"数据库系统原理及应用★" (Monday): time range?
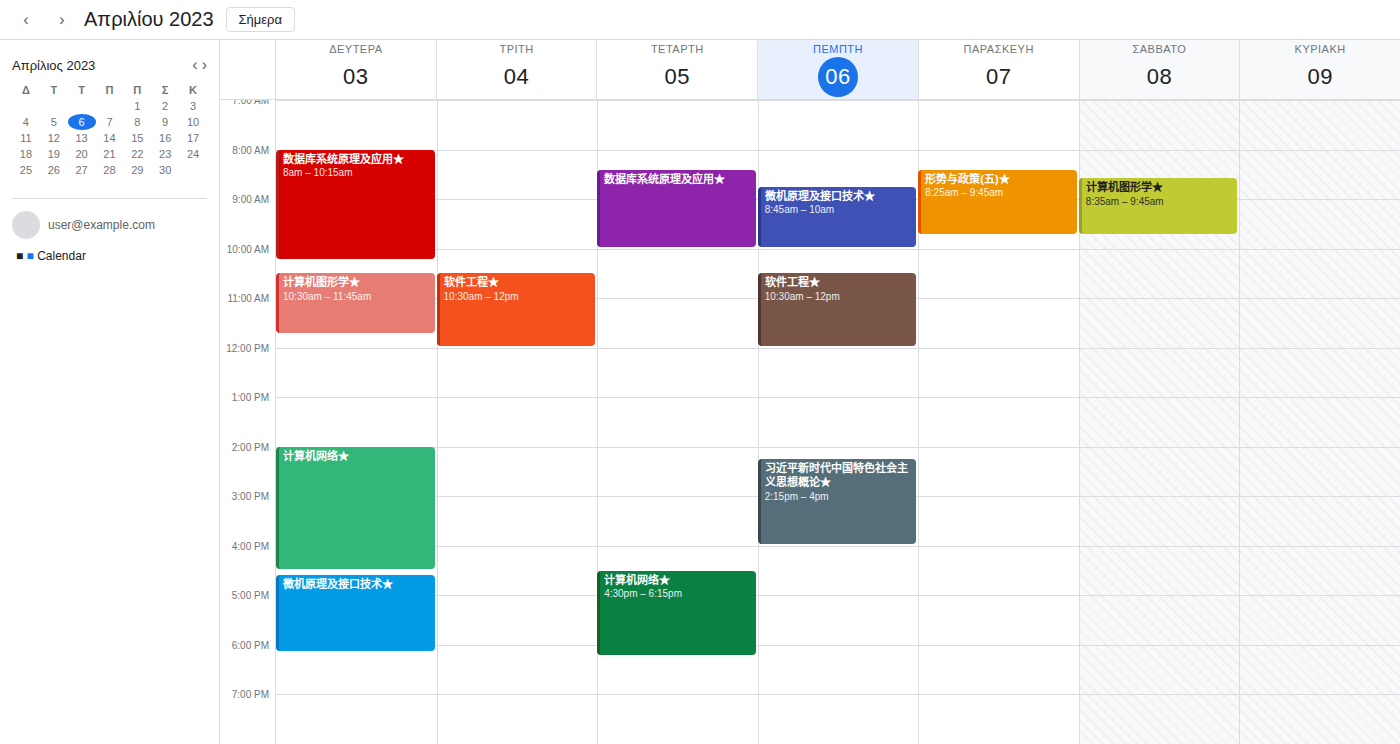
8:00 AM to 10:15 AM